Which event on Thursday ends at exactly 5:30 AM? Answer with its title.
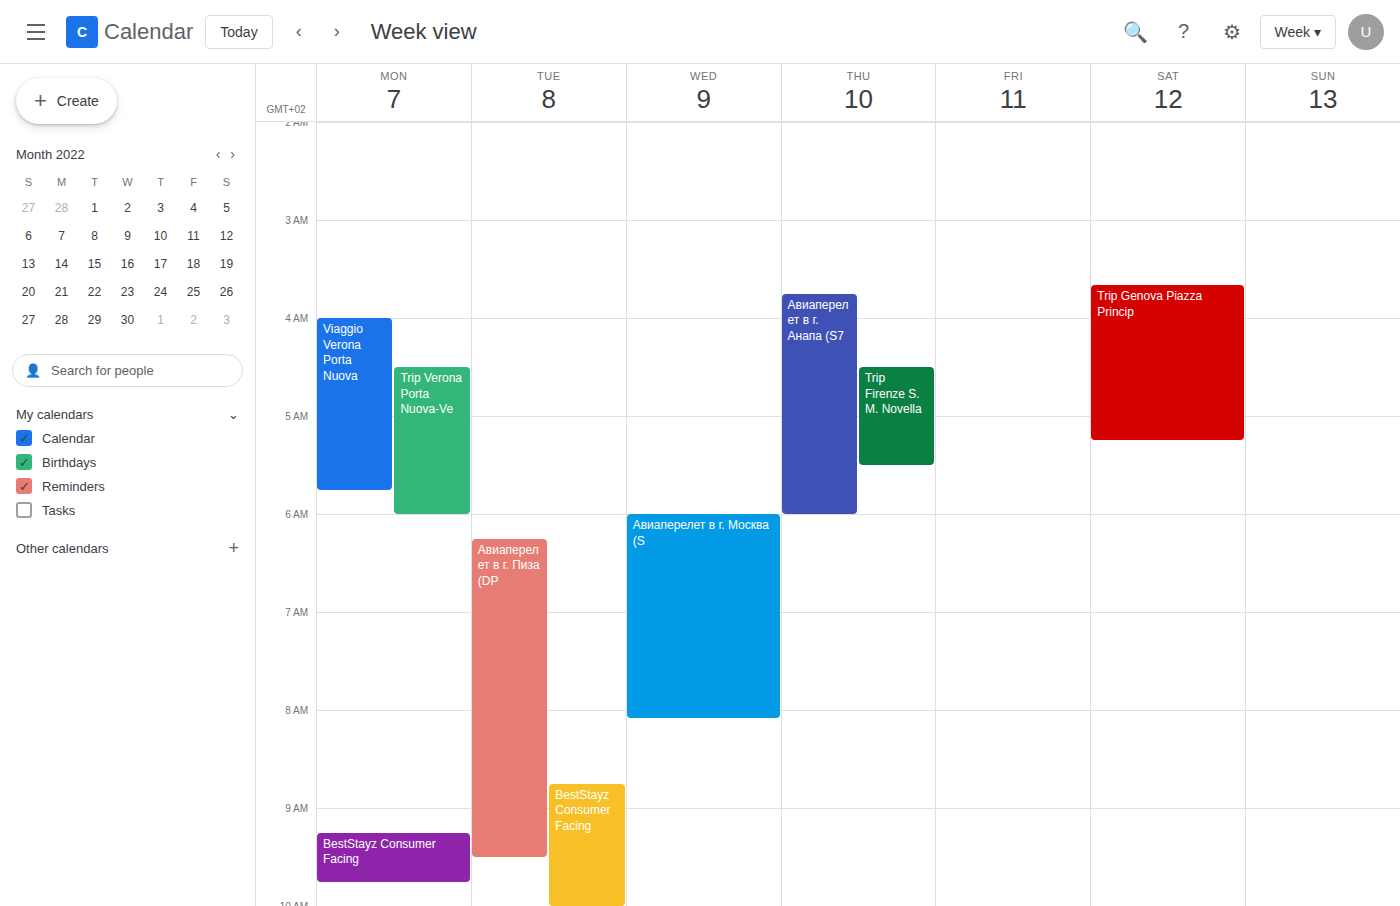
"Trip Firenze S. M. Novella"